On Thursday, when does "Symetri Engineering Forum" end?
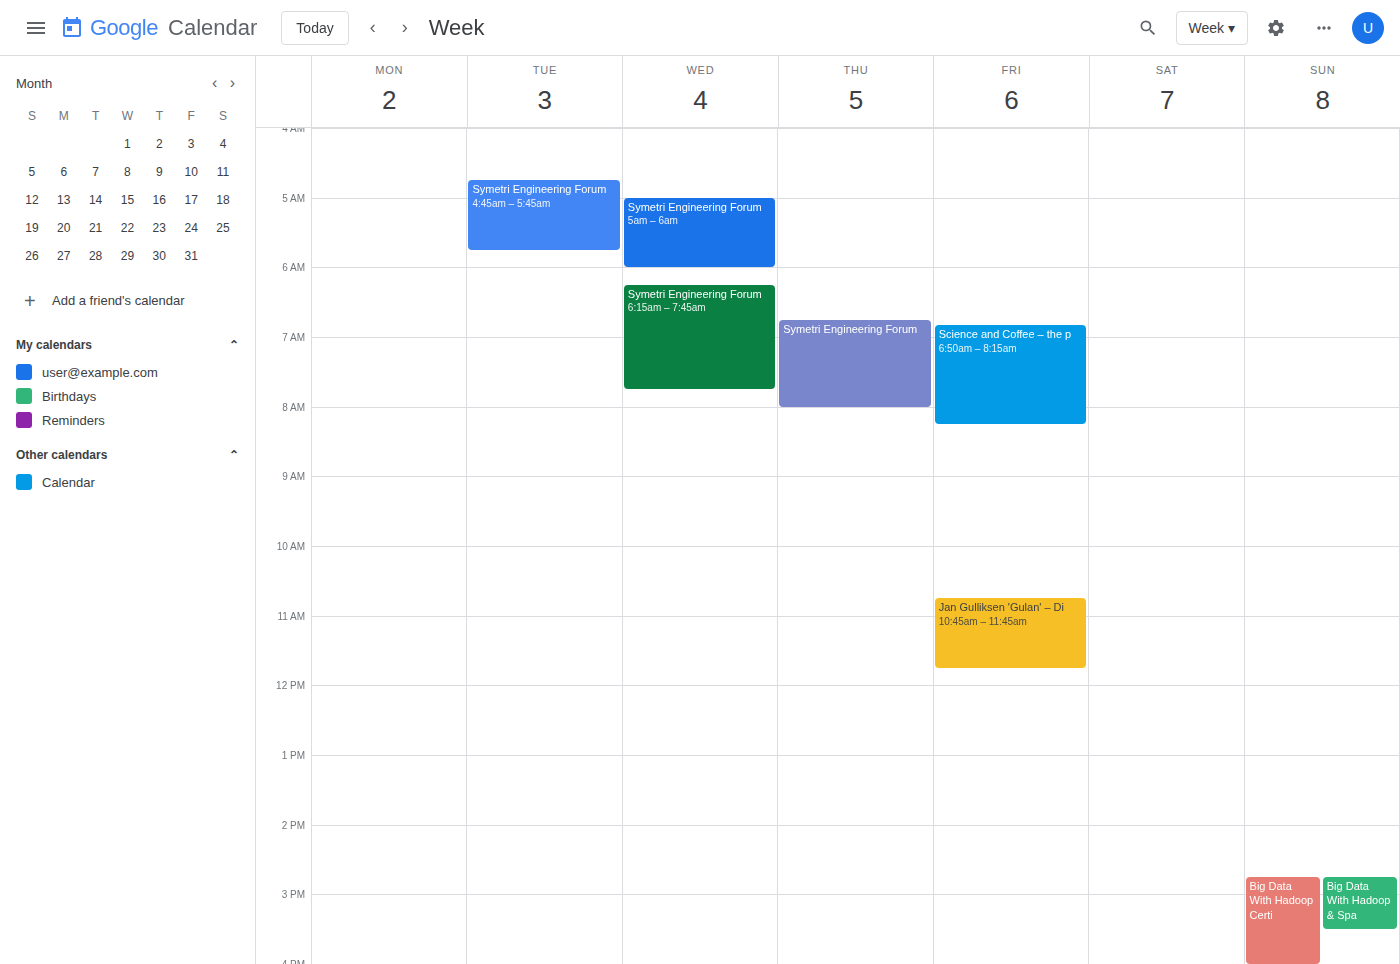
08:00